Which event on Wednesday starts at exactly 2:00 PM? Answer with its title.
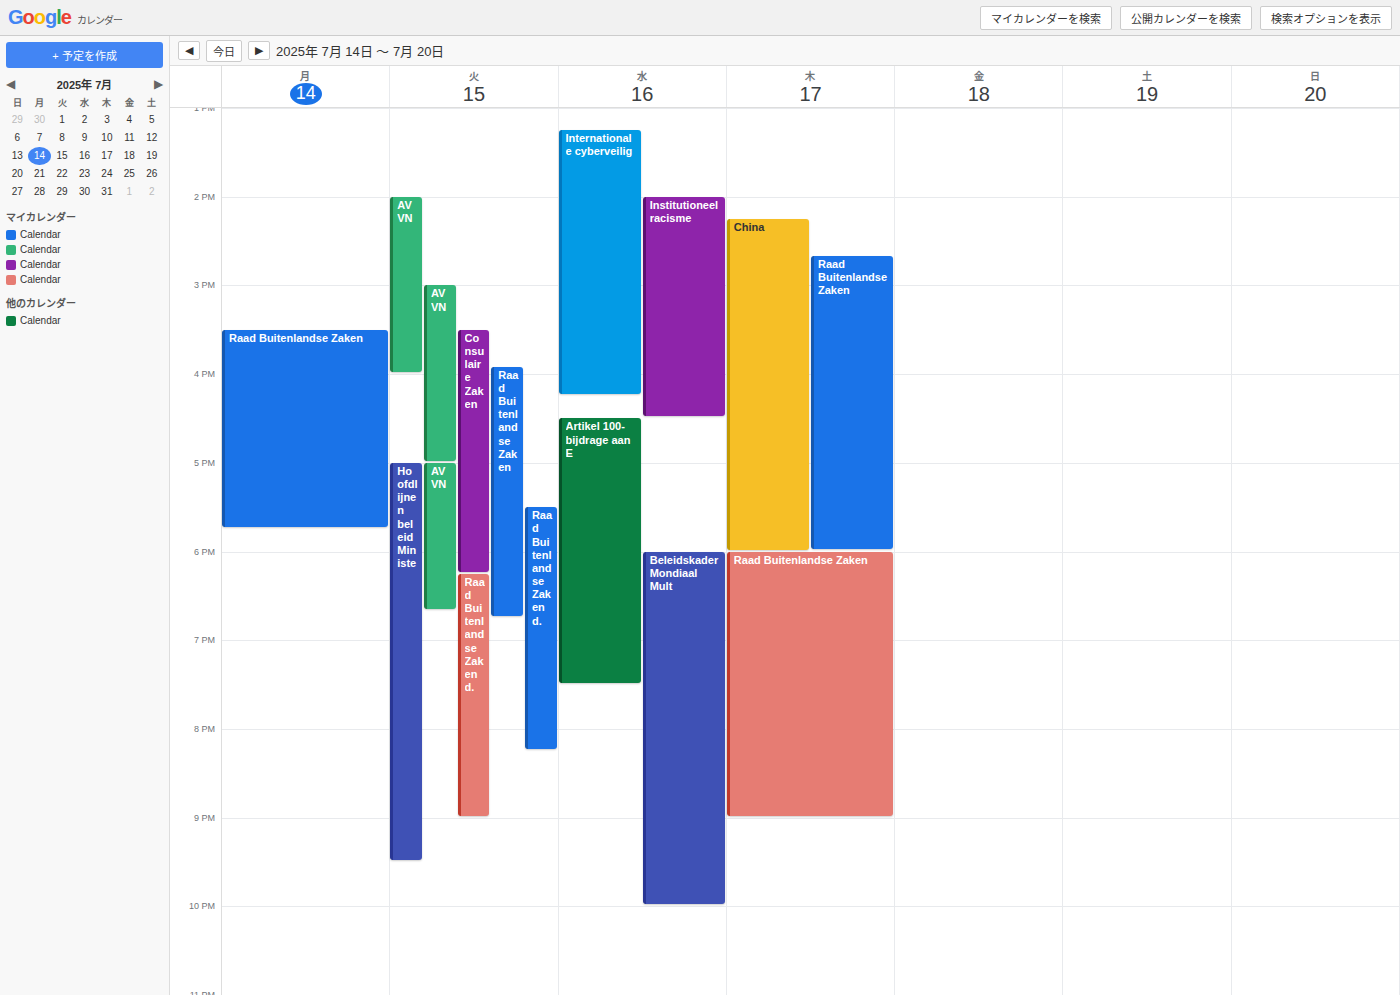
"Institutioneel racisme"